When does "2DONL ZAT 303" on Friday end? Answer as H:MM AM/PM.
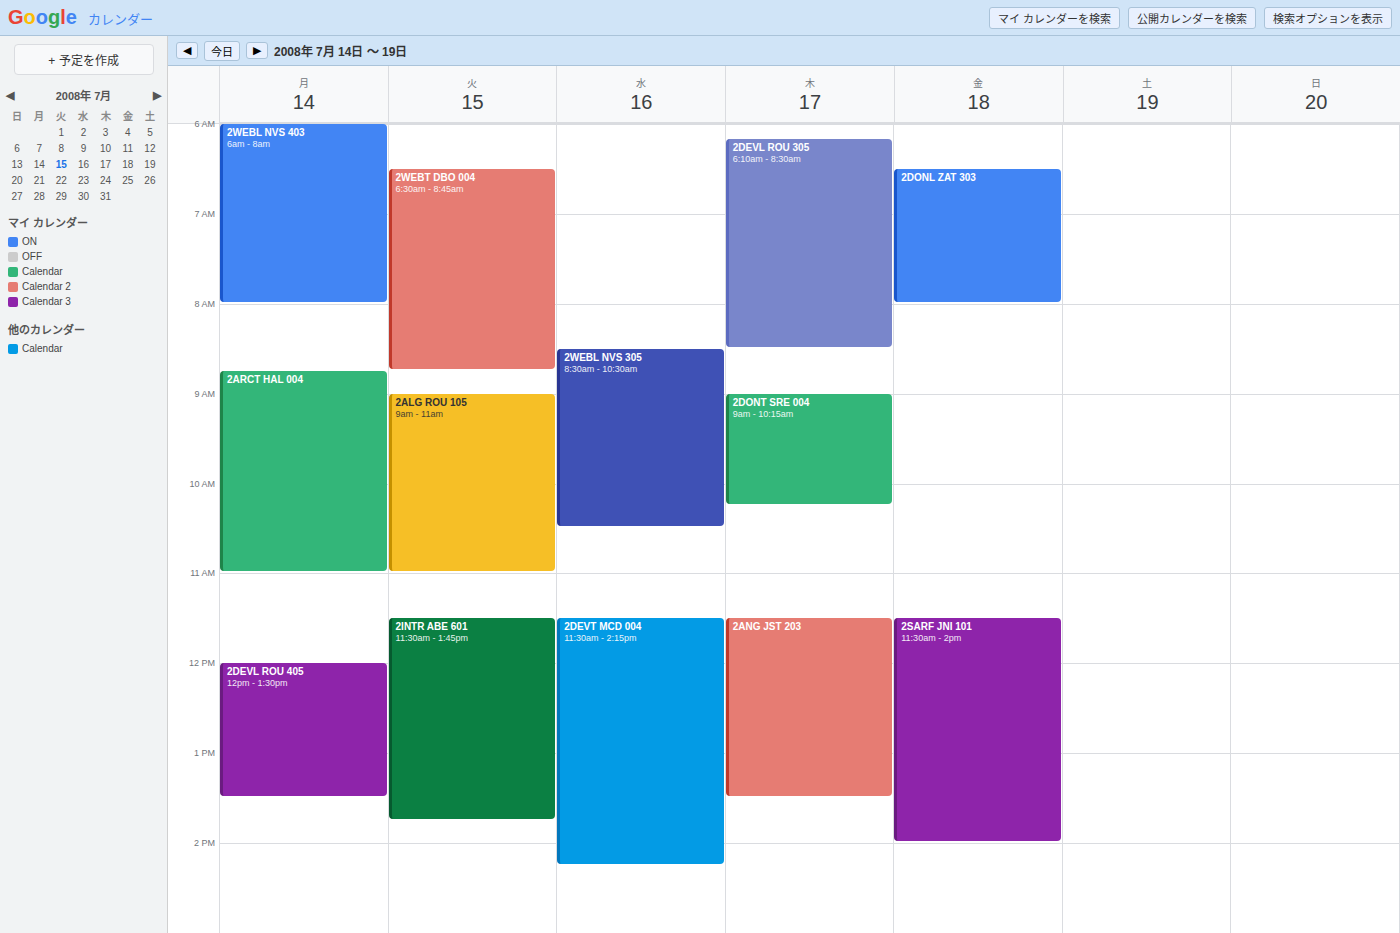
8:00 AM